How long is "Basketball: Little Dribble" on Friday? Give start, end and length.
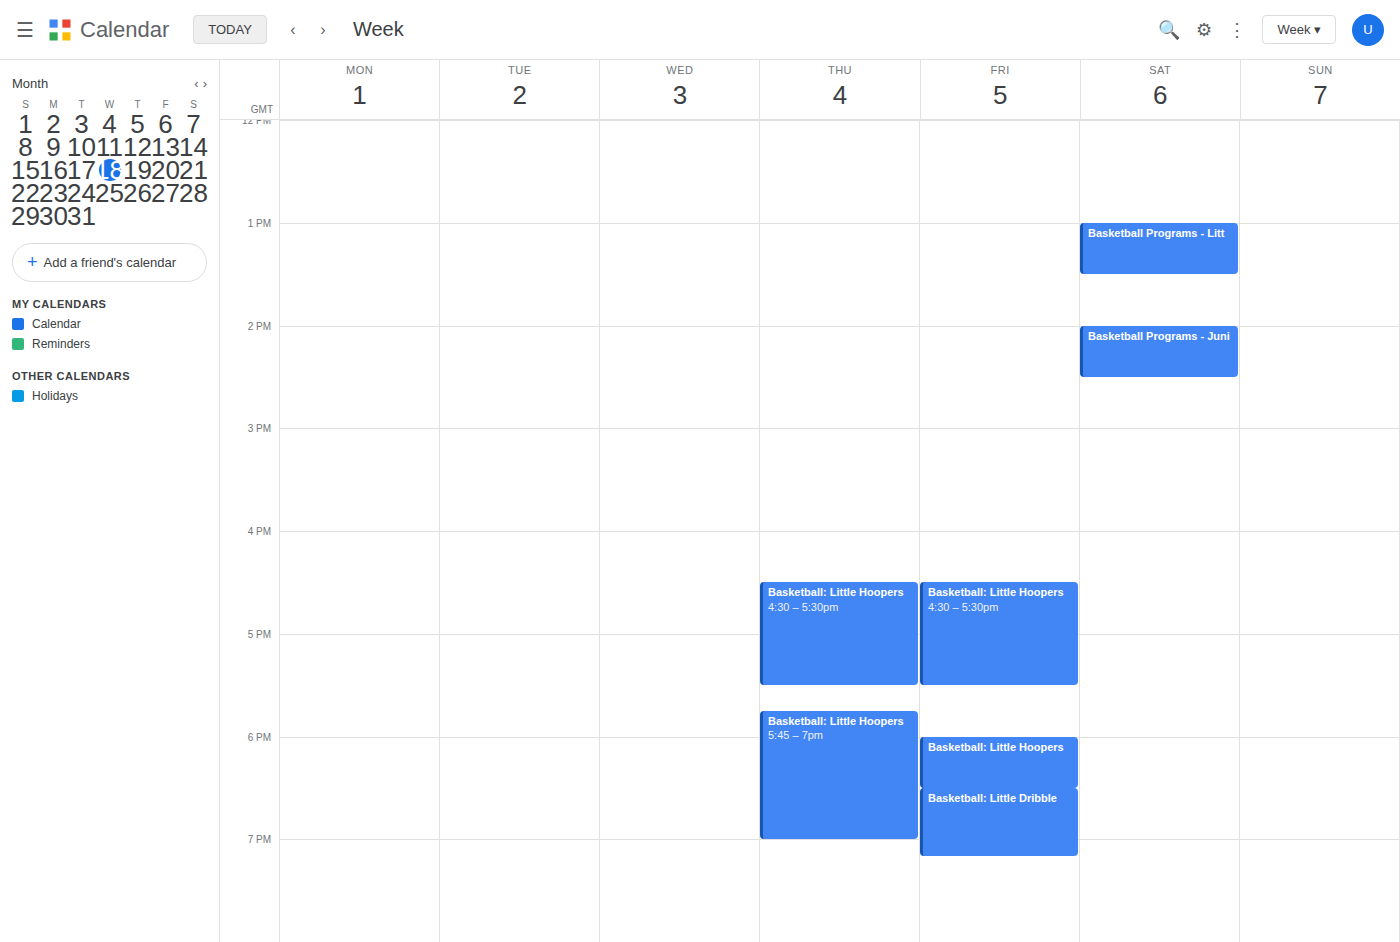
6:30 PM to 7:10 PM, 40 minutes